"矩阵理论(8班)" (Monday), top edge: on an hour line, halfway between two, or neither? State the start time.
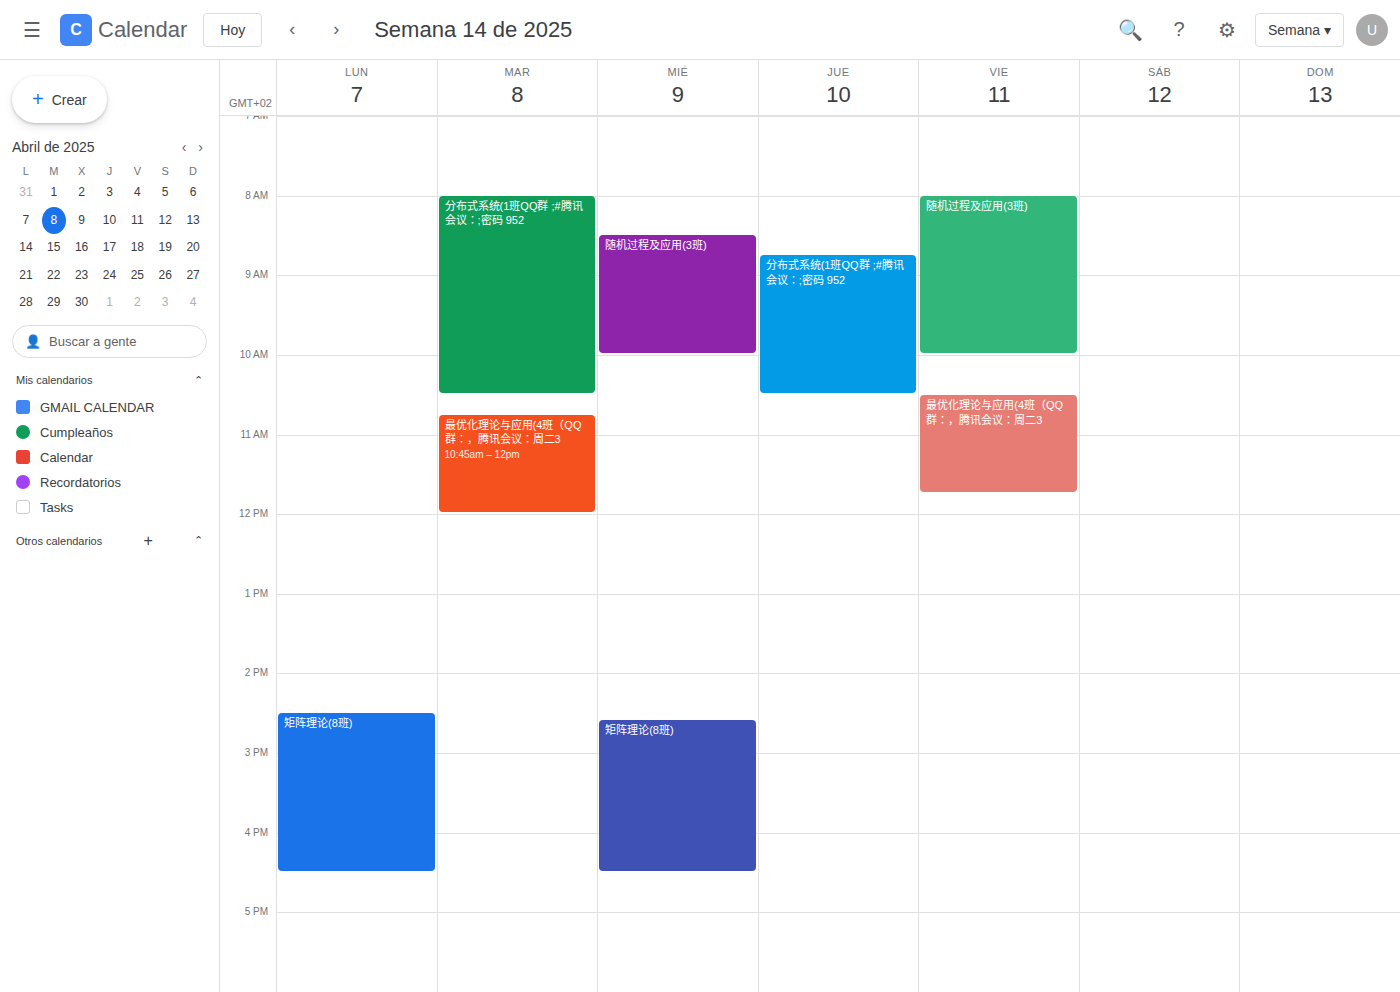
2:30 PM -- halfway between the 2 PM and 3 PM lines.